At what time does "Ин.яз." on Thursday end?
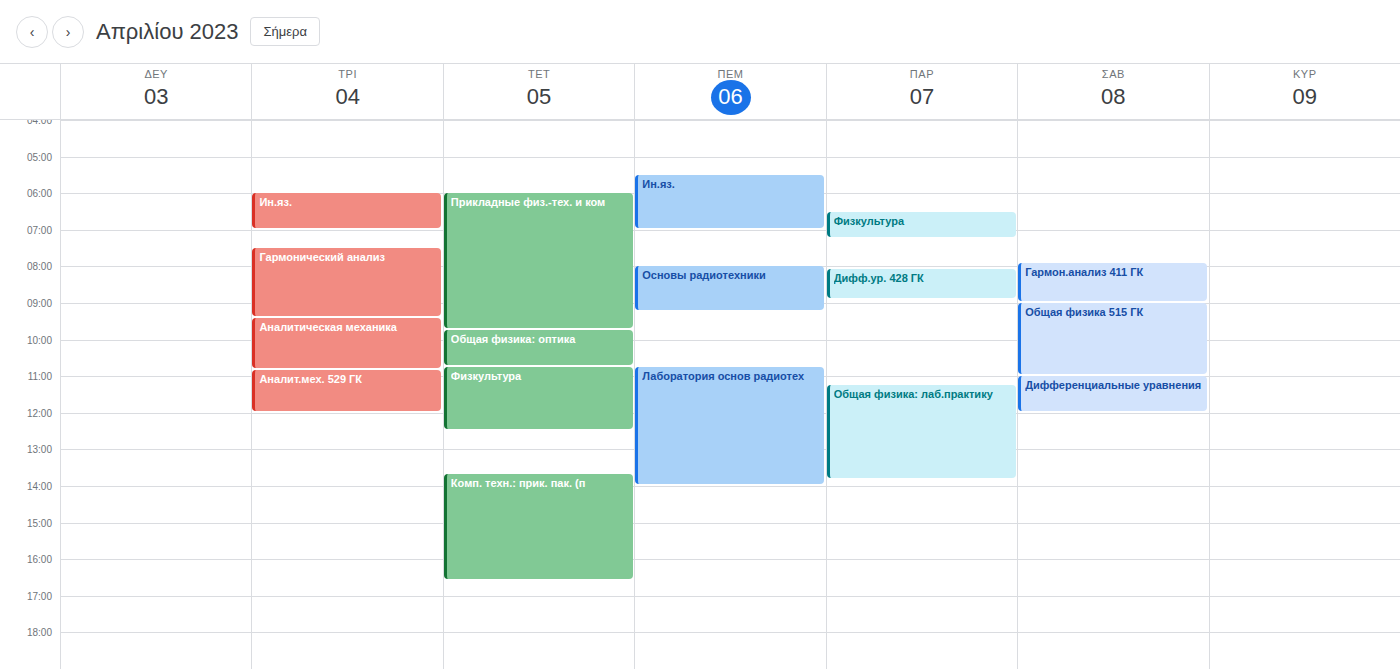
7:00 AM